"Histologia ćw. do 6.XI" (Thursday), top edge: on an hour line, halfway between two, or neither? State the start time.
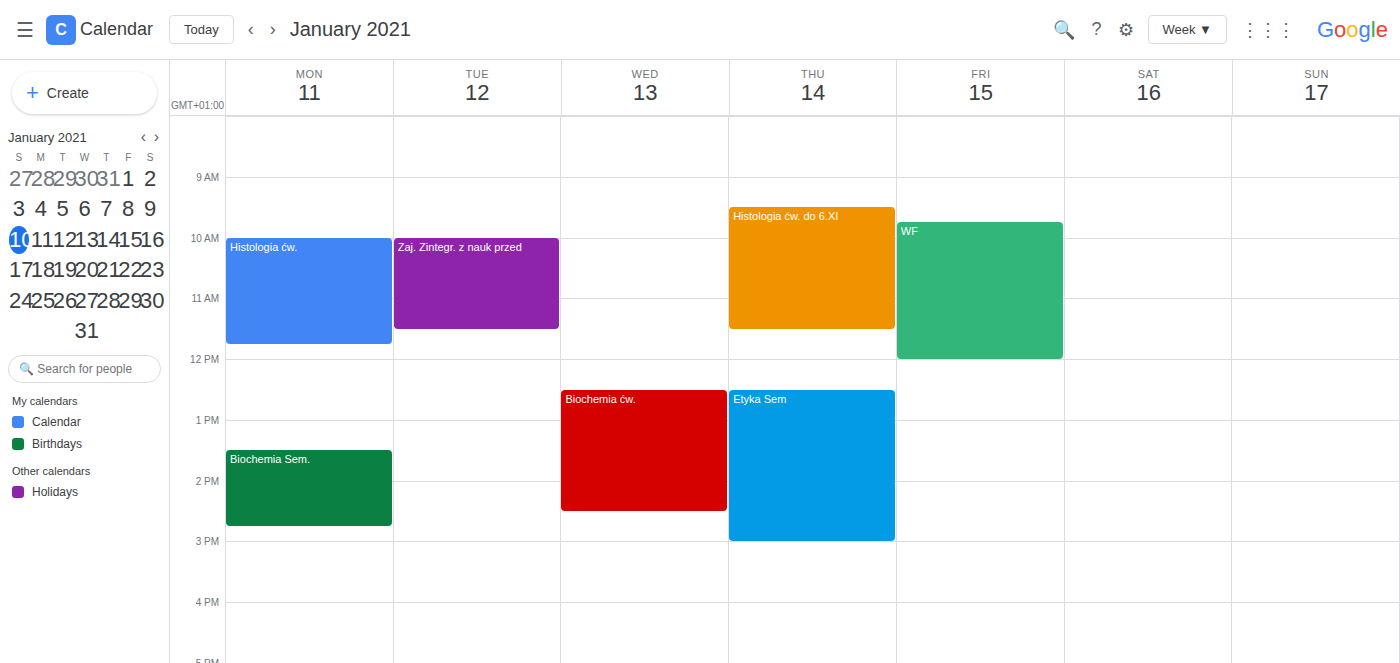
9:30 AM -- halfway between the 9 AM and 10 AM lines.